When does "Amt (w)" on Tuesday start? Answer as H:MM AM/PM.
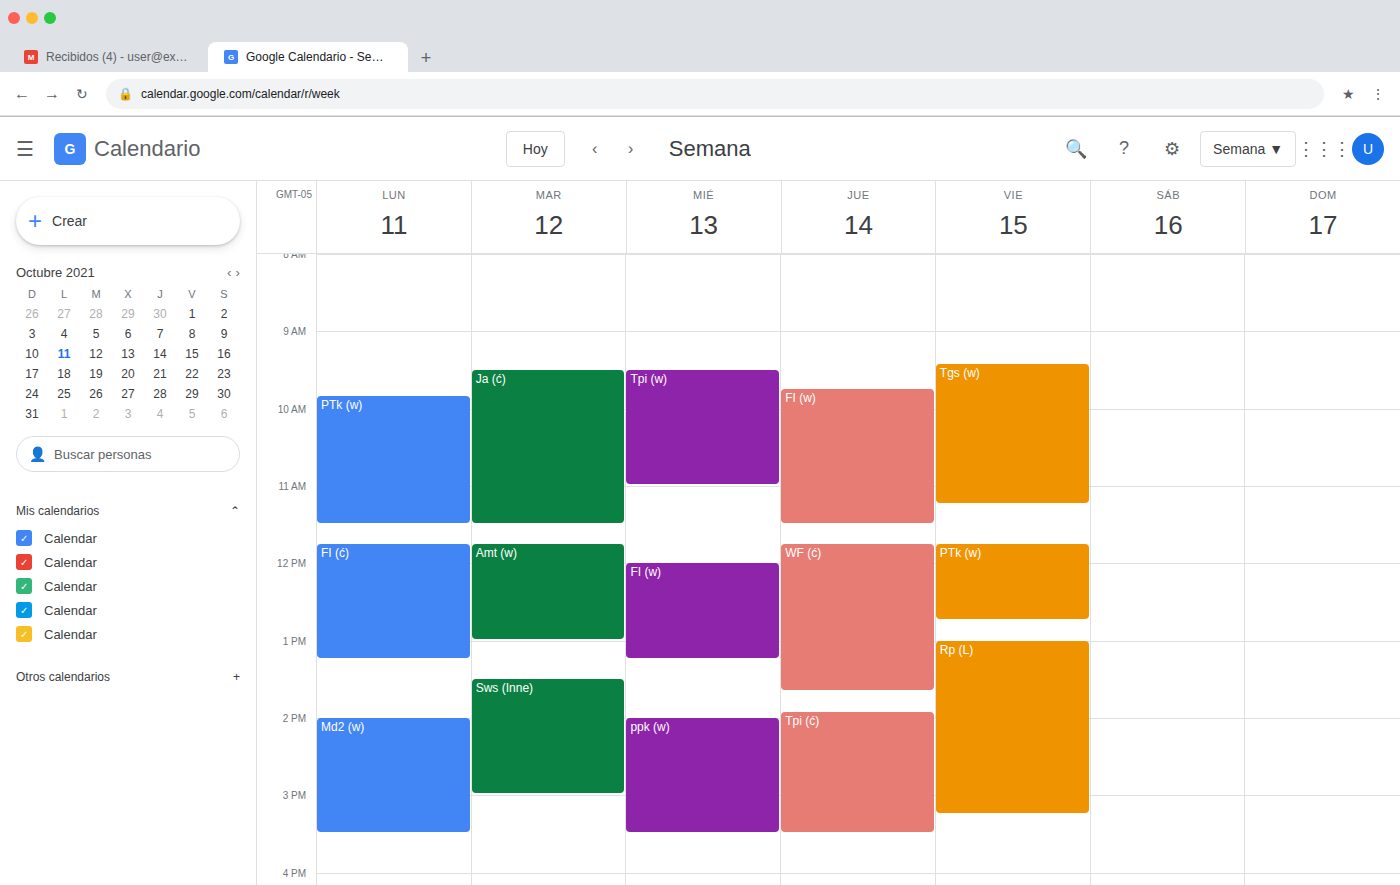
11:45 AM